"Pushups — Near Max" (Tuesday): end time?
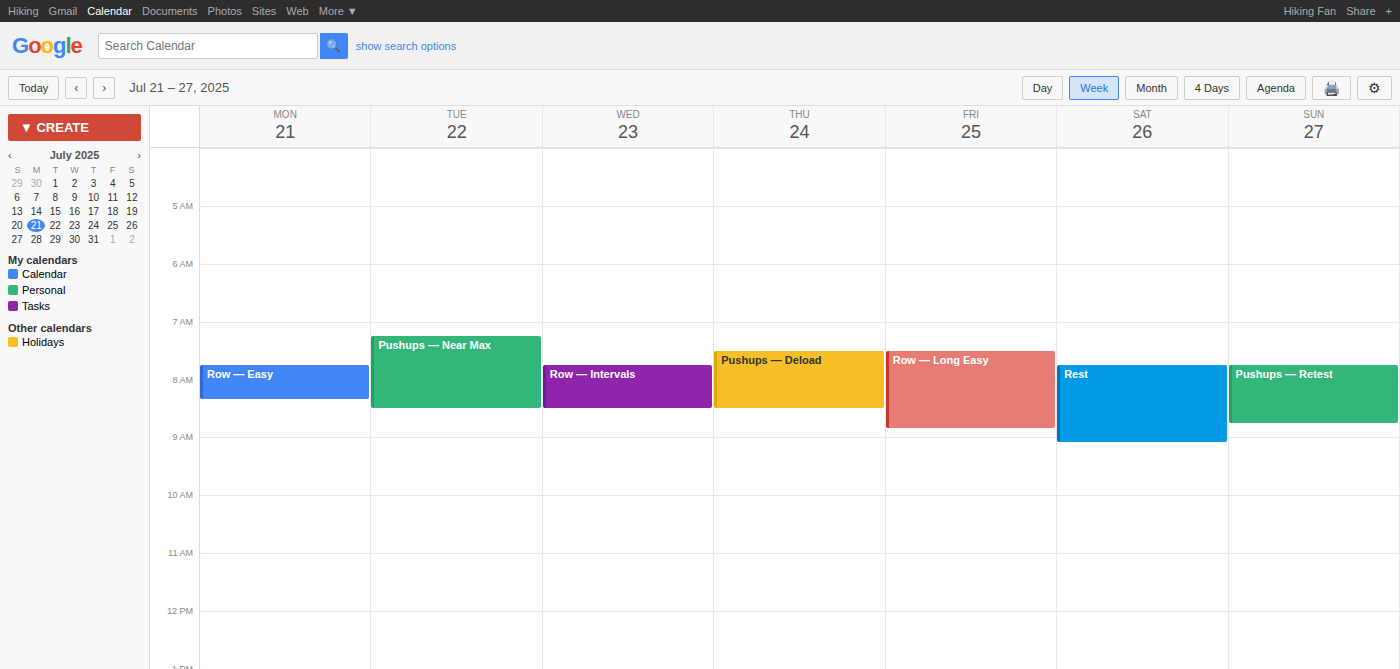
08:30